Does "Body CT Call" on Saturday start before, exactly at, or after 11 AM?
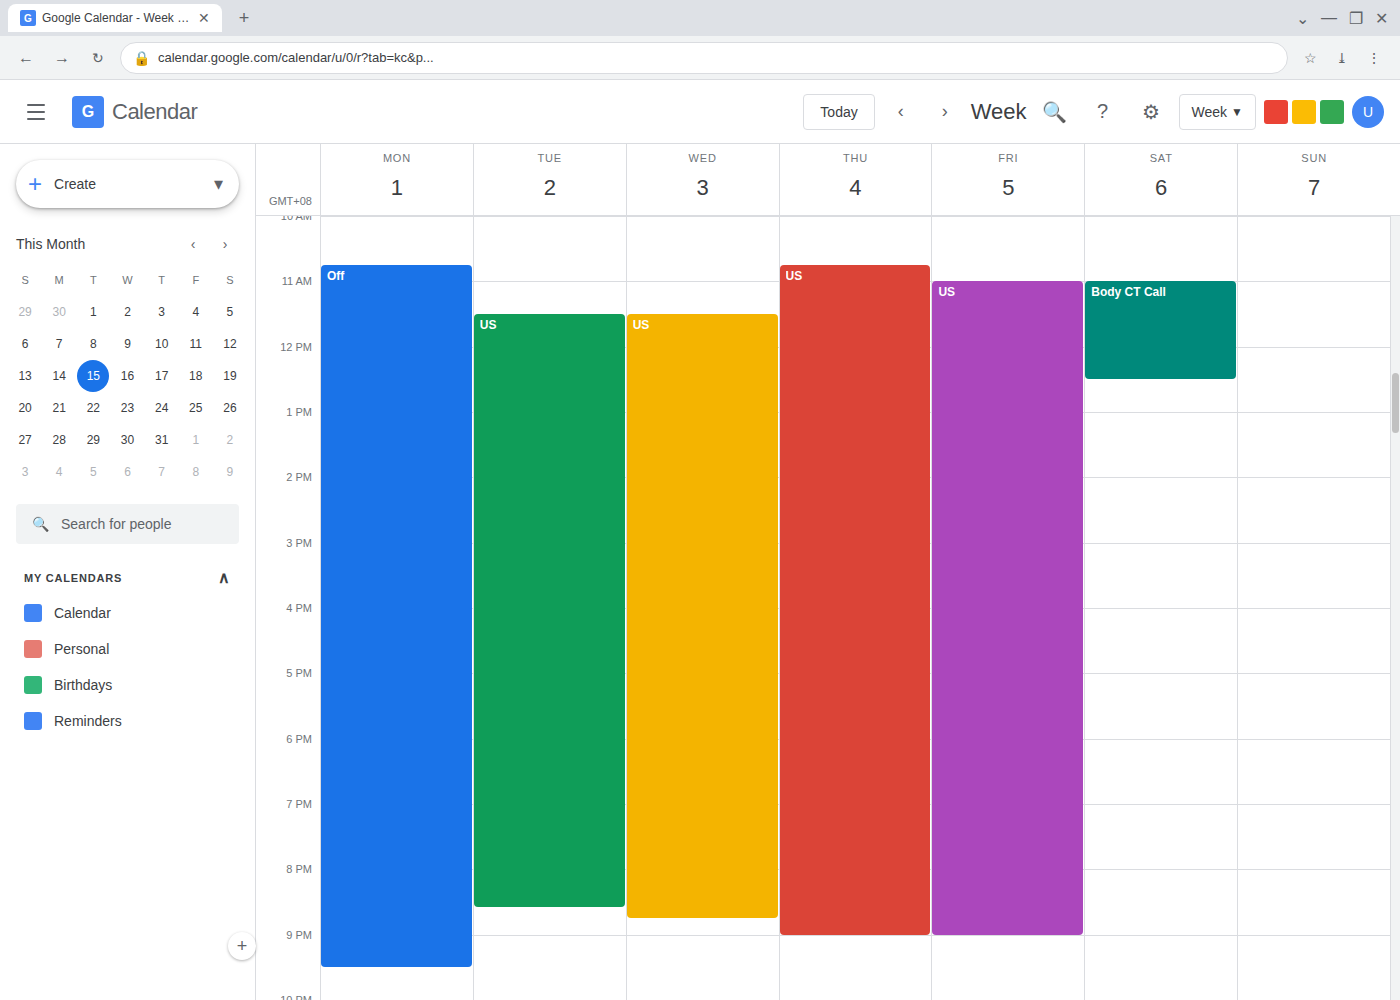
11:00 AM -- exactly at 11 AM, on the 11 AM line.